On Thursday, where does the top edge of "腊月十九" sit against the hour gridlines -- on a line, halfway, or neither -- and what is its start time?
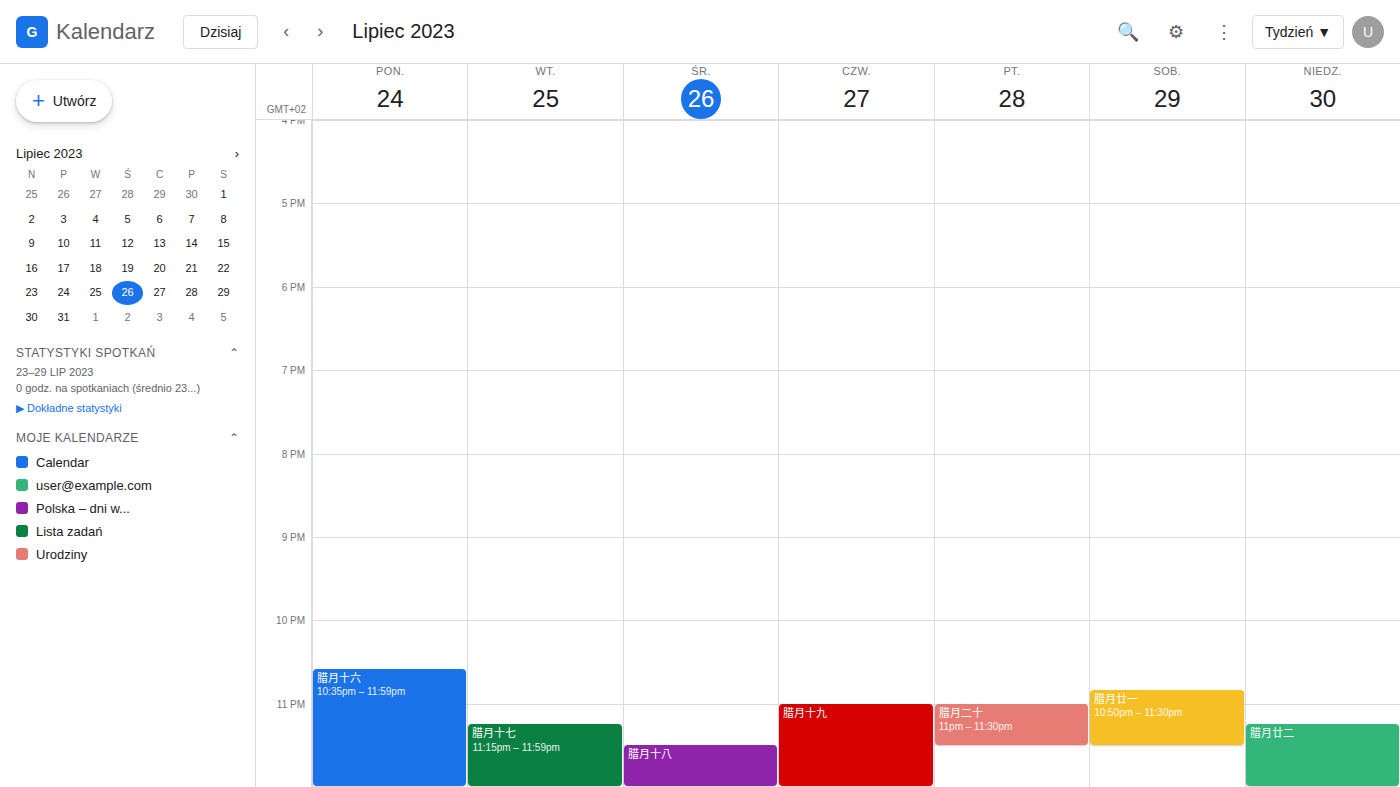
11:00 PM -- exactly on the 11 PM line.